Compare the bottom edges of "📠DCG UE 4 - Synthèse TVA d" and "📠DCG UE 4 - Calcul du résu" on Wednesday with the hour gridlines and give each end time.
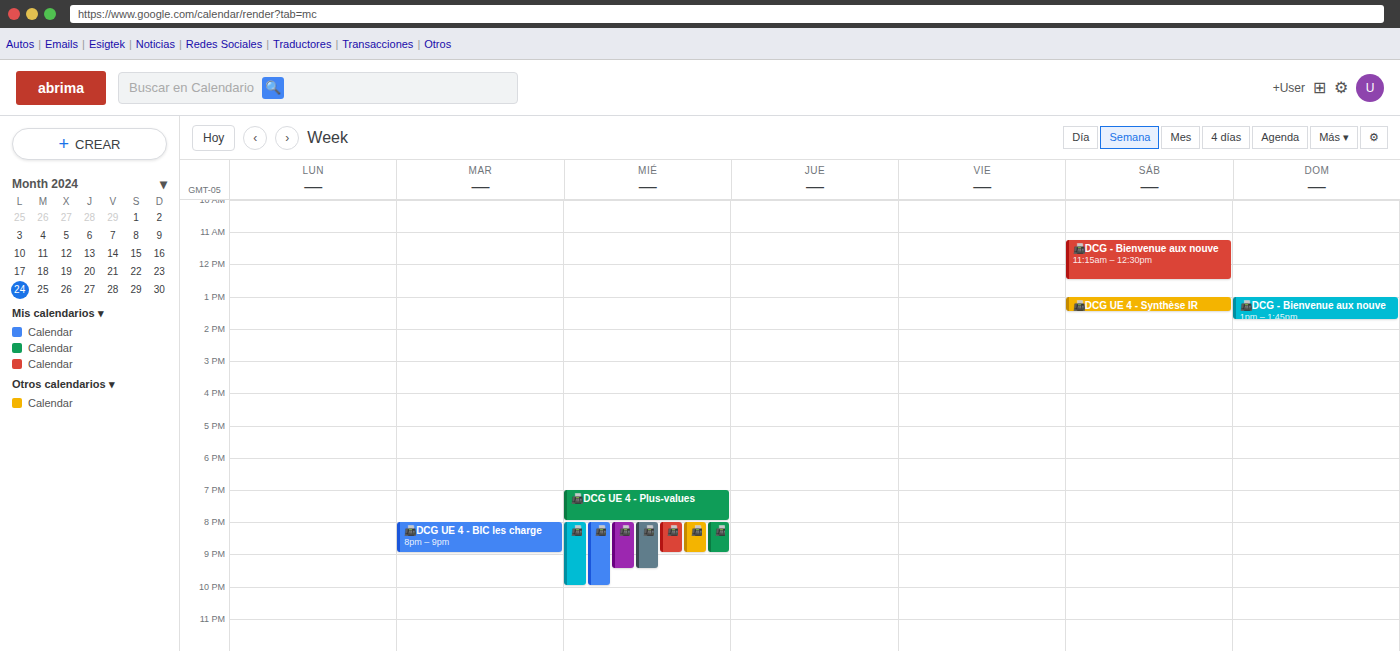
"📠DCG UE 4 - Synthèse TVA d": 10:00 PM, exactly on the 10 PM line. "📠DCG UE 4 - Calcul du résu": 9:00 PM, exactly on the 9 PM line.